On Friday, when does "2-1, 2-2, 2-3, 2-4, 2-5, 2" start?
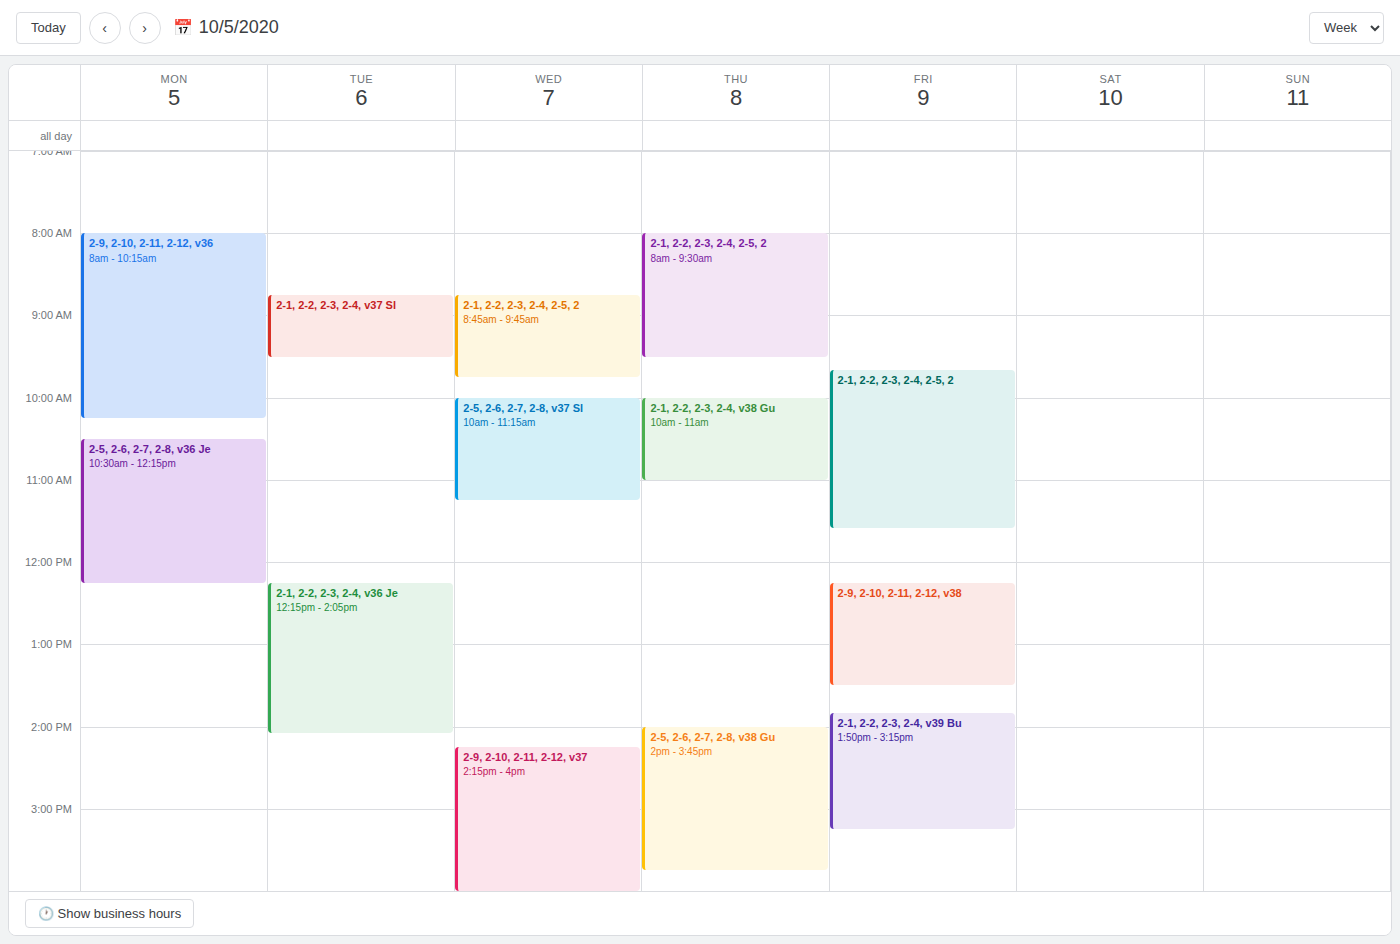
9:40 AM